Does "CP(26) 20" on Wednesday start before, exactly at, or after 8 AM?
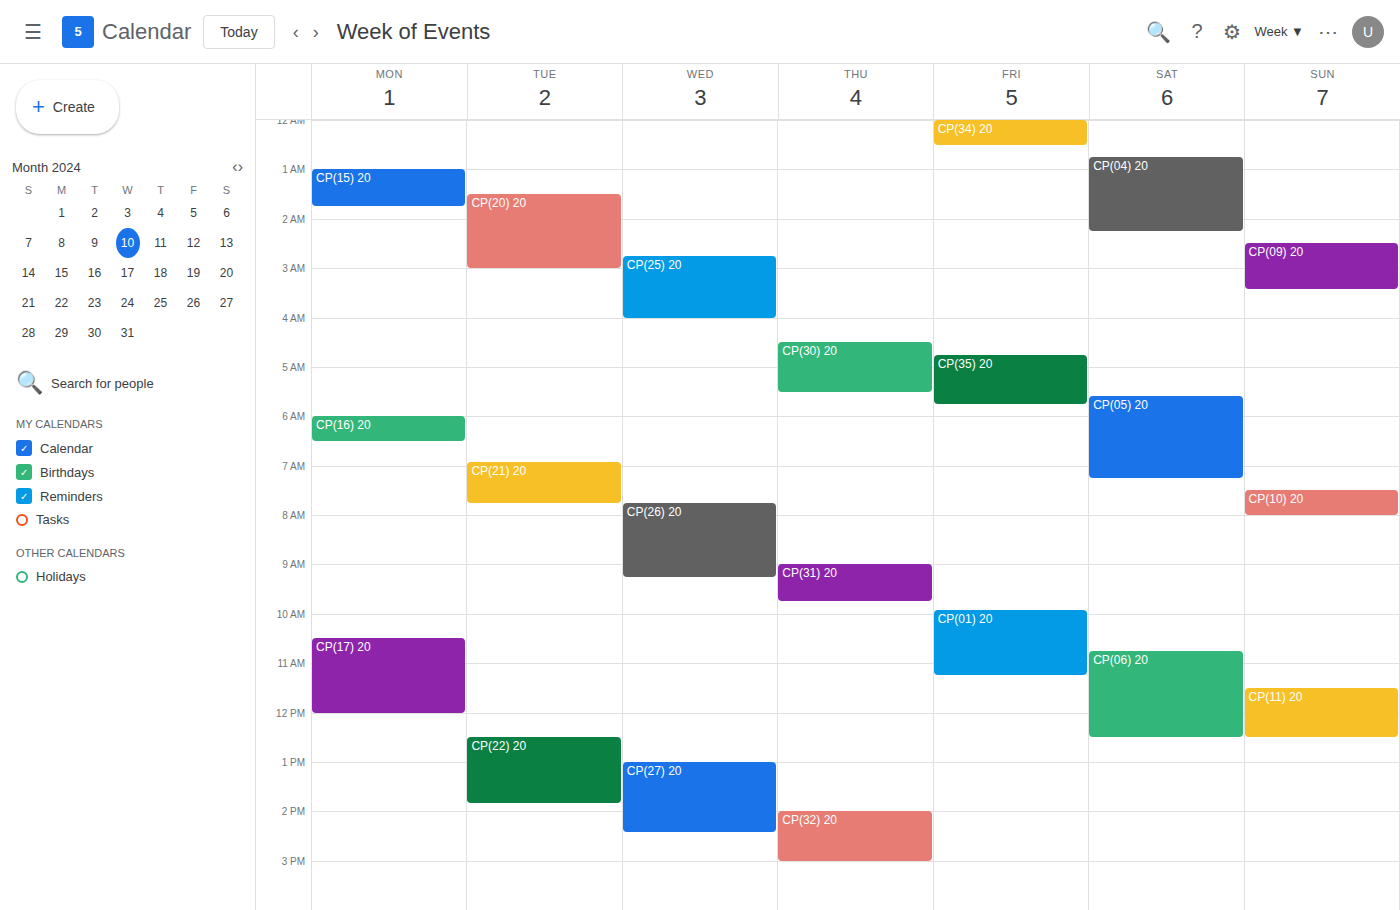
7:45 AM -- before 8 AM, 15 minutes above the 8 AM line.